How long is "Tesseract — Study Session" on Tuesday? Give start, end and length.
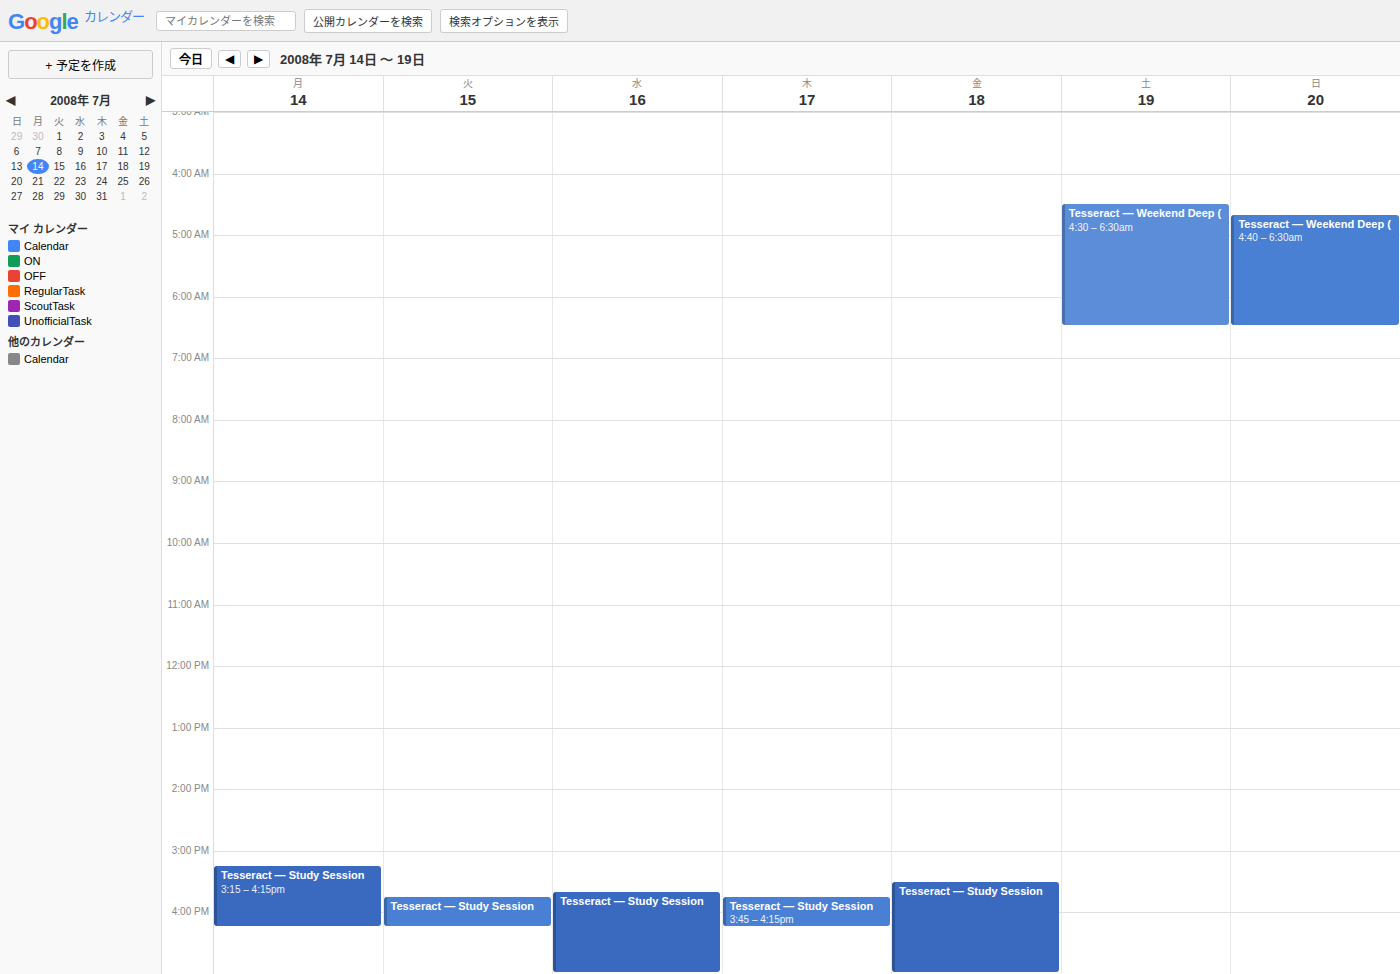
3:45 PM to 4:15 PM, 30 minutes